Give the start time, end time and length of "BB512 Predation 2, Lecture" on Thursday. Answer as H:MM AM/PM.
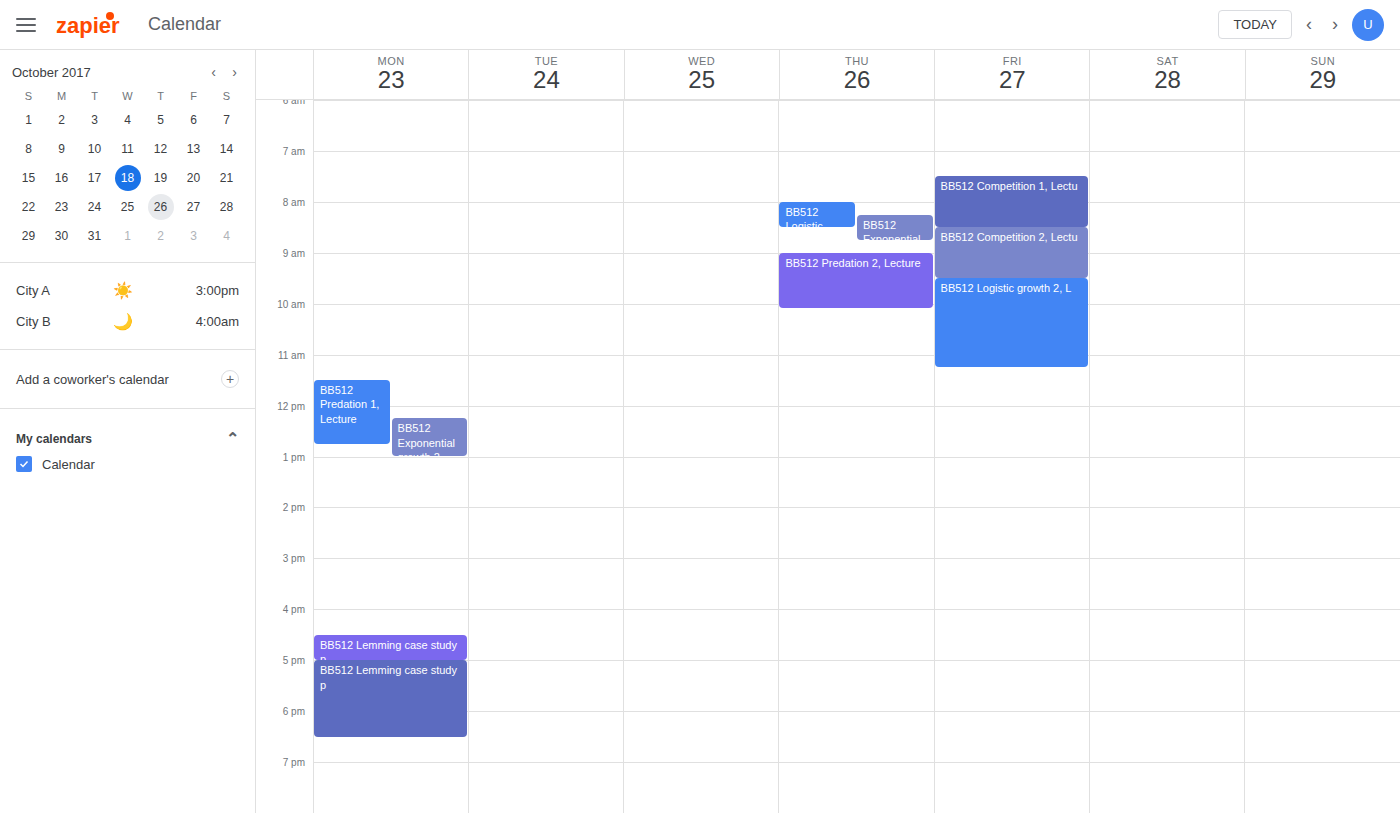
9:00 AM to 10:05 AM, 1 hour 5 minutes